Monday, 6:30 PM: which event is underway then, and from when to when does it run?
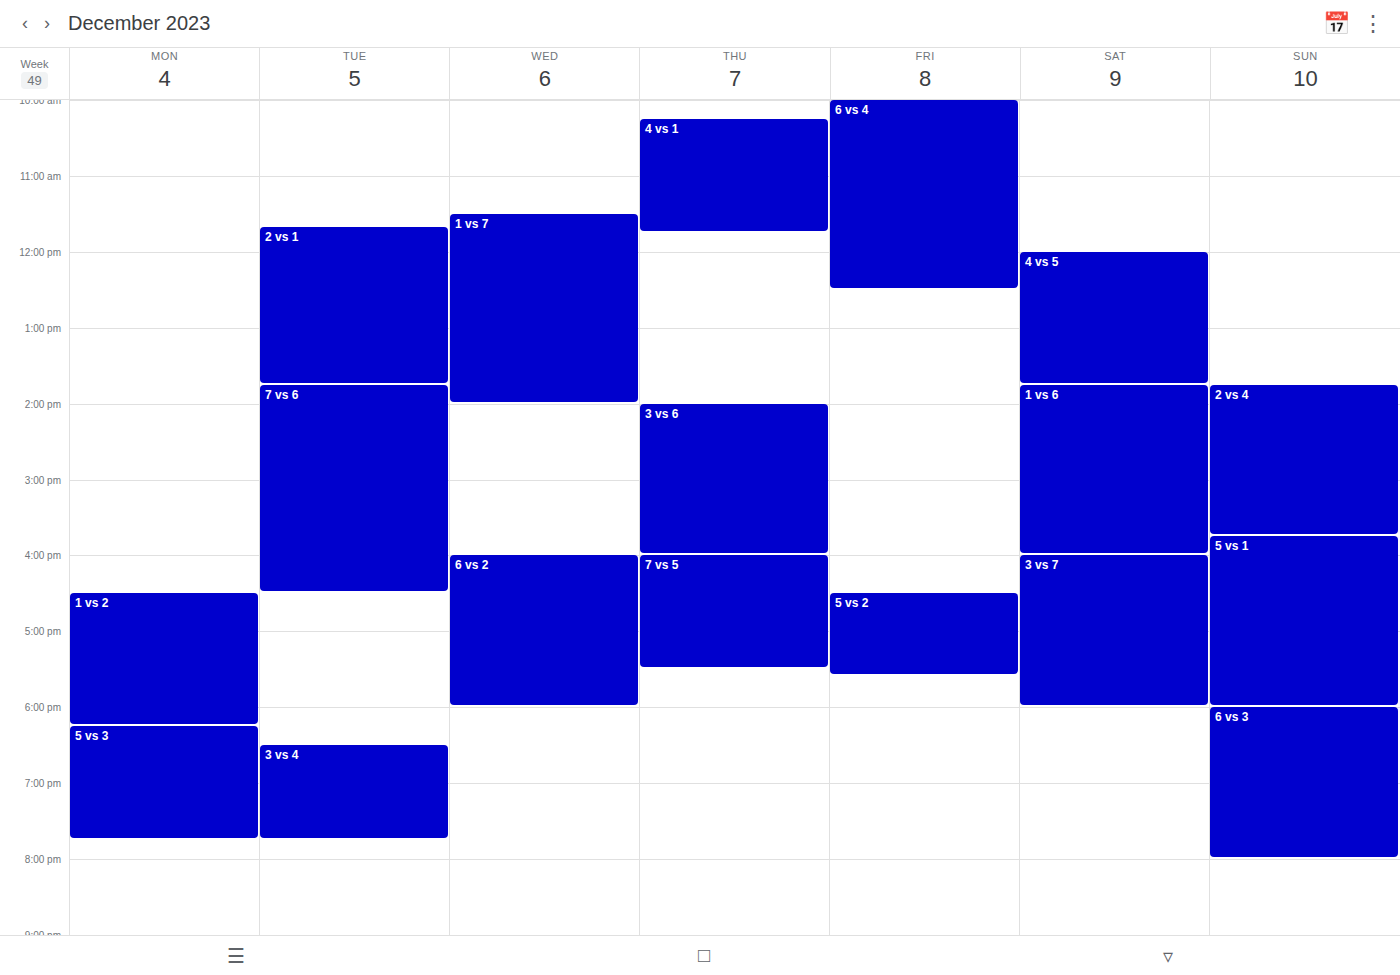
"5 vs 3", 6:15 PM to 7:45 PM